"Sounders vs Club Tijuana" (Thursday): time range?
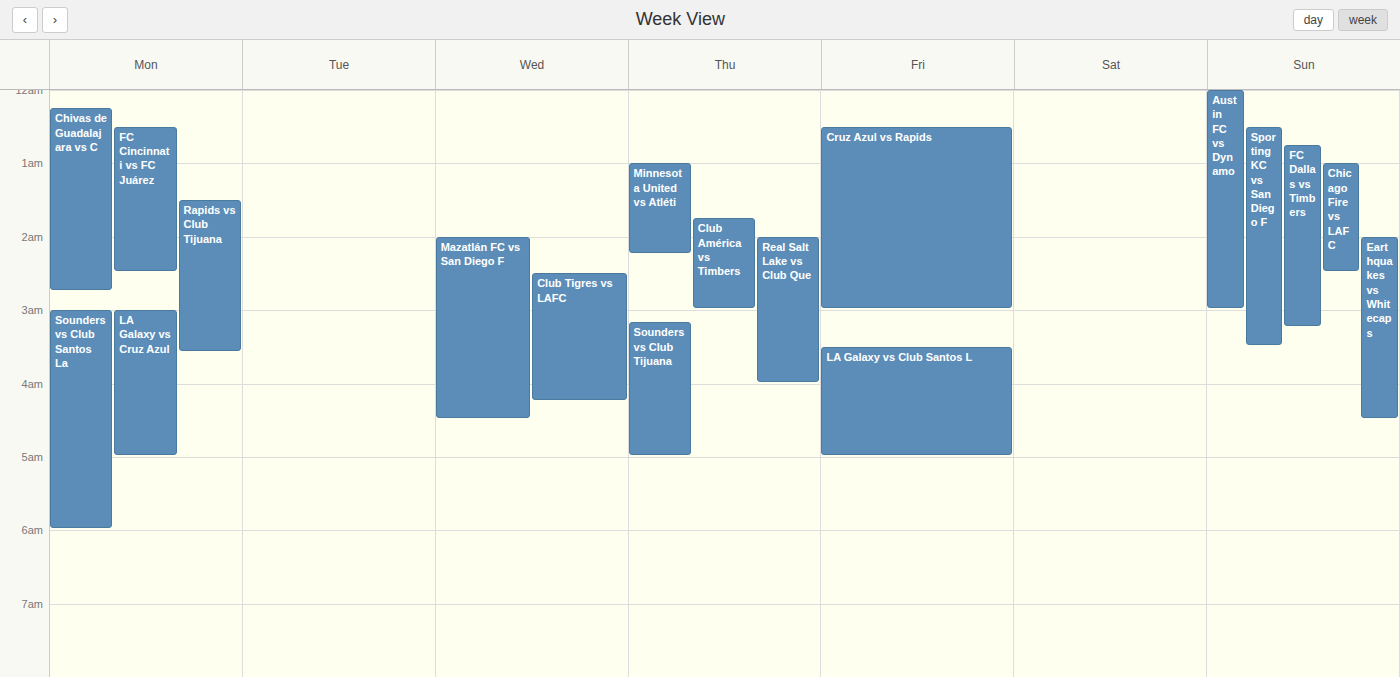
3:10 AM to 5:00 AM